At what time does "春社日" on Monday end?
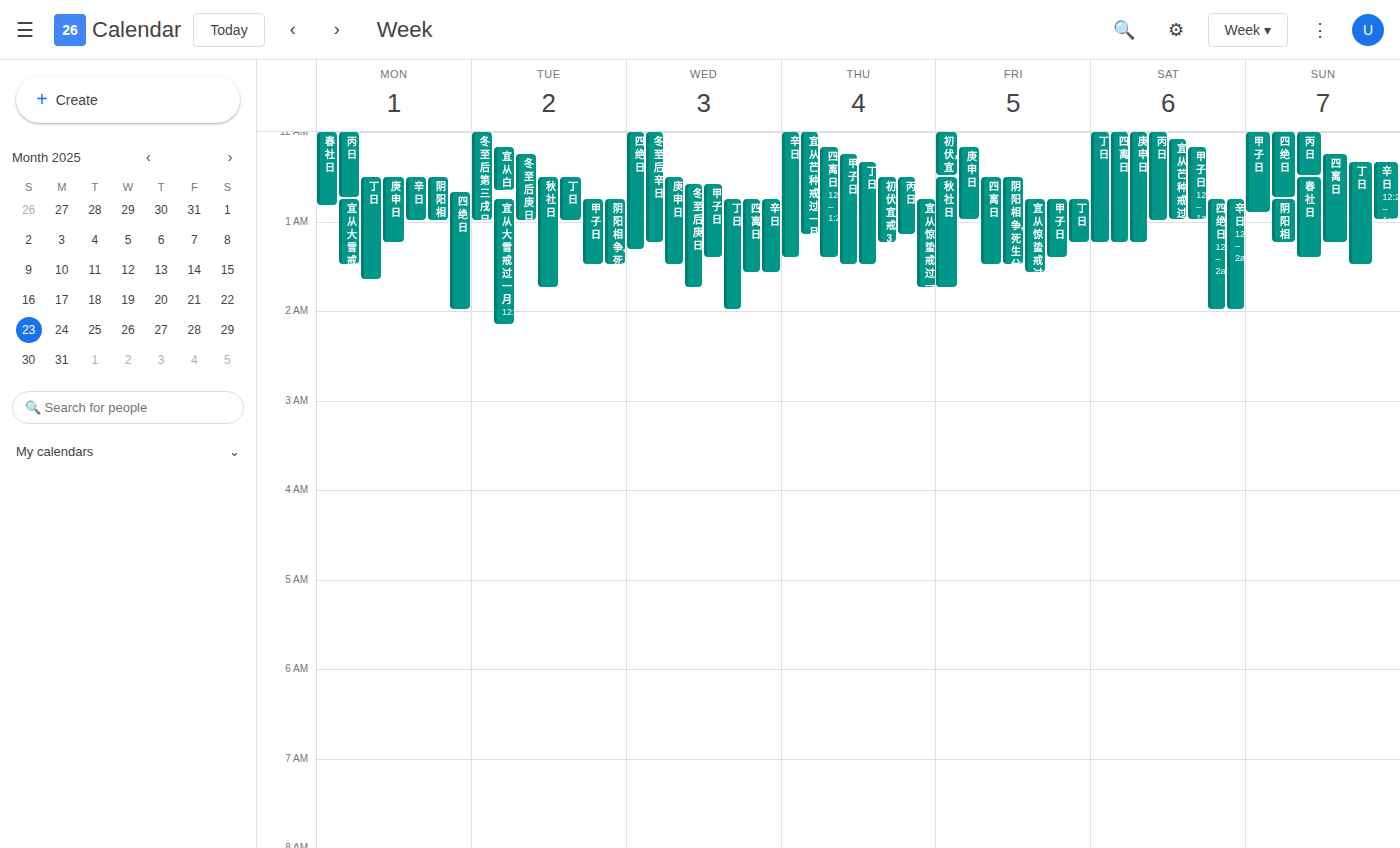
12:50 AM